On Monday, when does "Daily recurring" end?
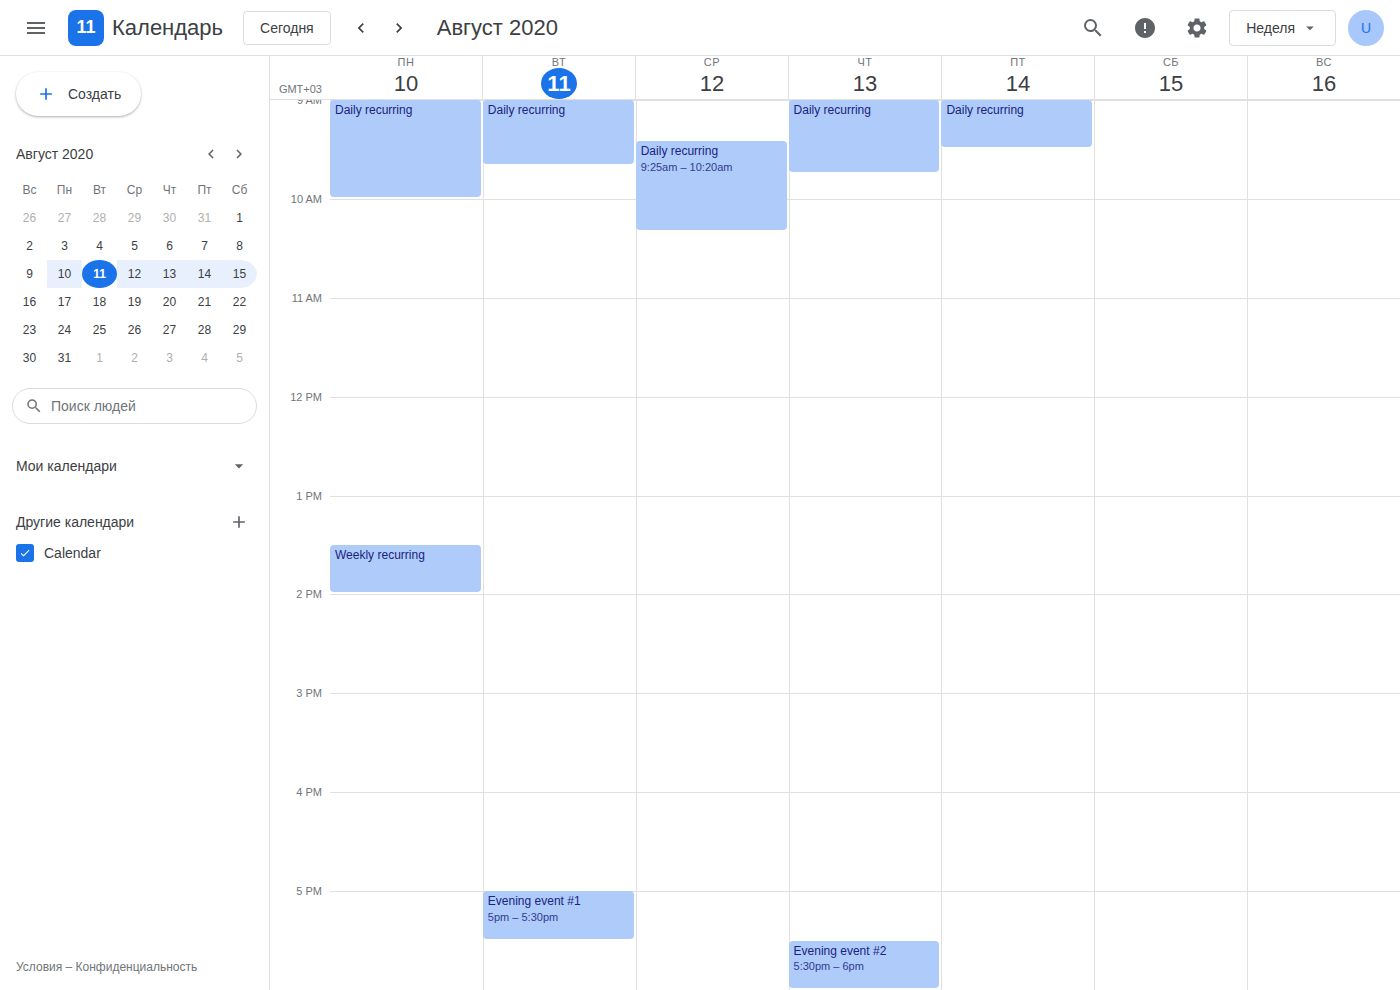
10:00 AM